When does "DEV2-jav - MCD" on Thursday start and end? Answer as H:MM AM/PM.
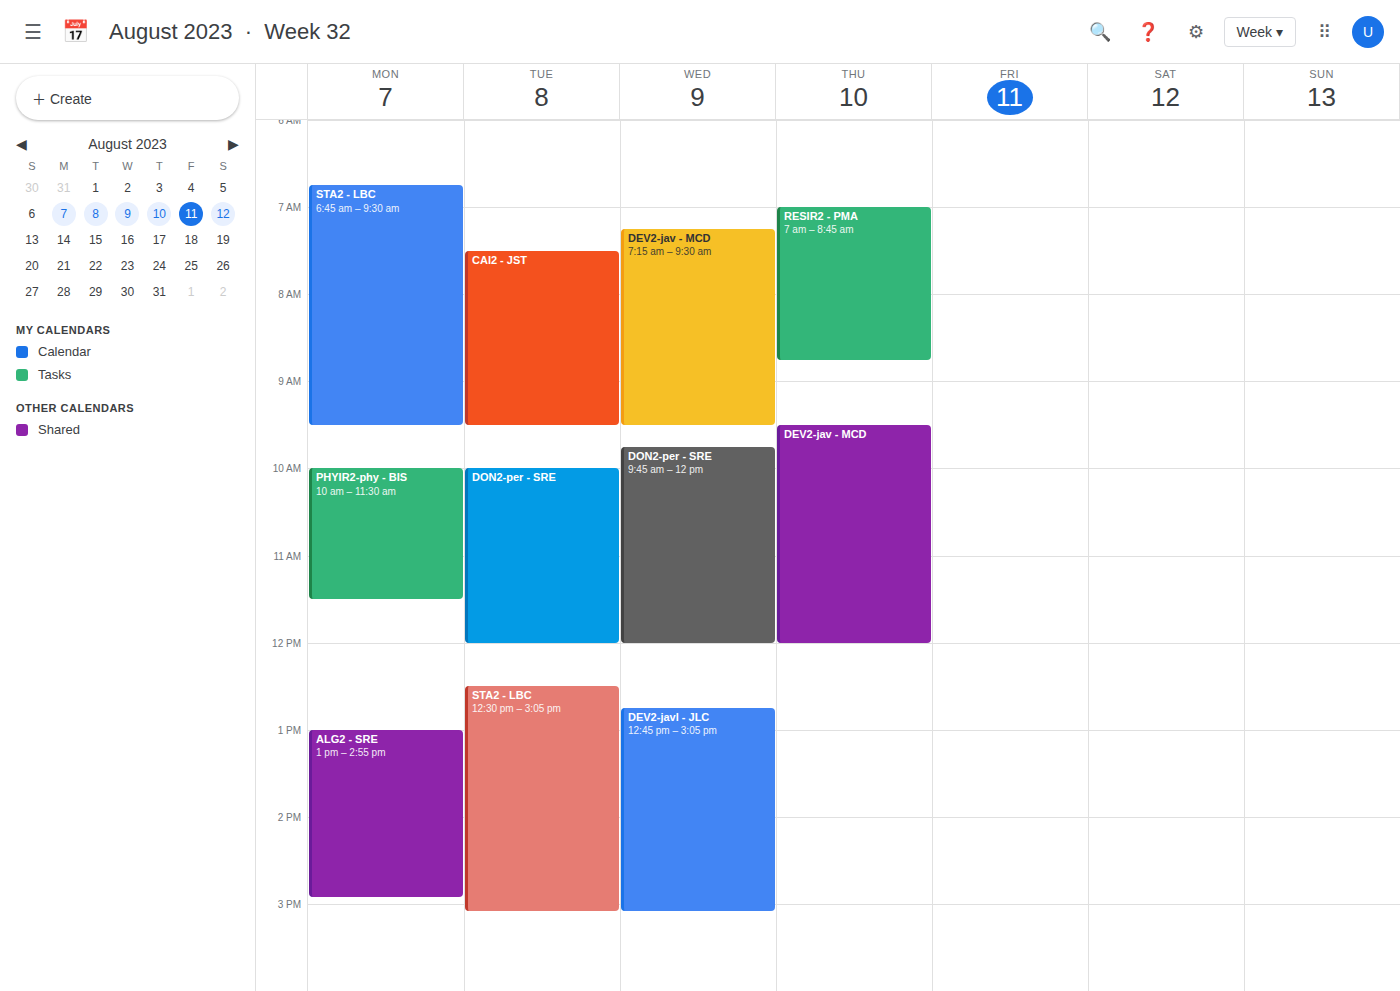
9:30 AM to 12:00 PM